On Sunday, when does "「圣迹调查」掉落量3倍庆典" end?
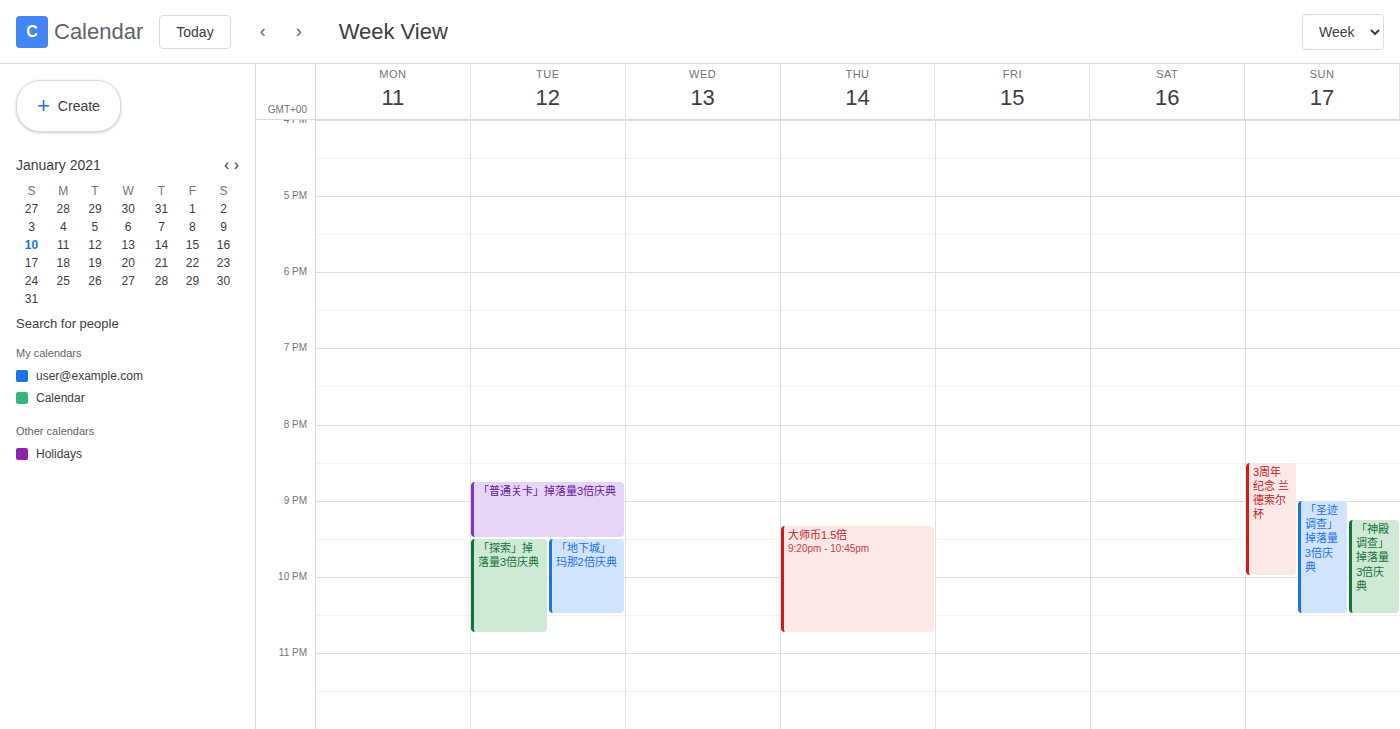
10:30 PM